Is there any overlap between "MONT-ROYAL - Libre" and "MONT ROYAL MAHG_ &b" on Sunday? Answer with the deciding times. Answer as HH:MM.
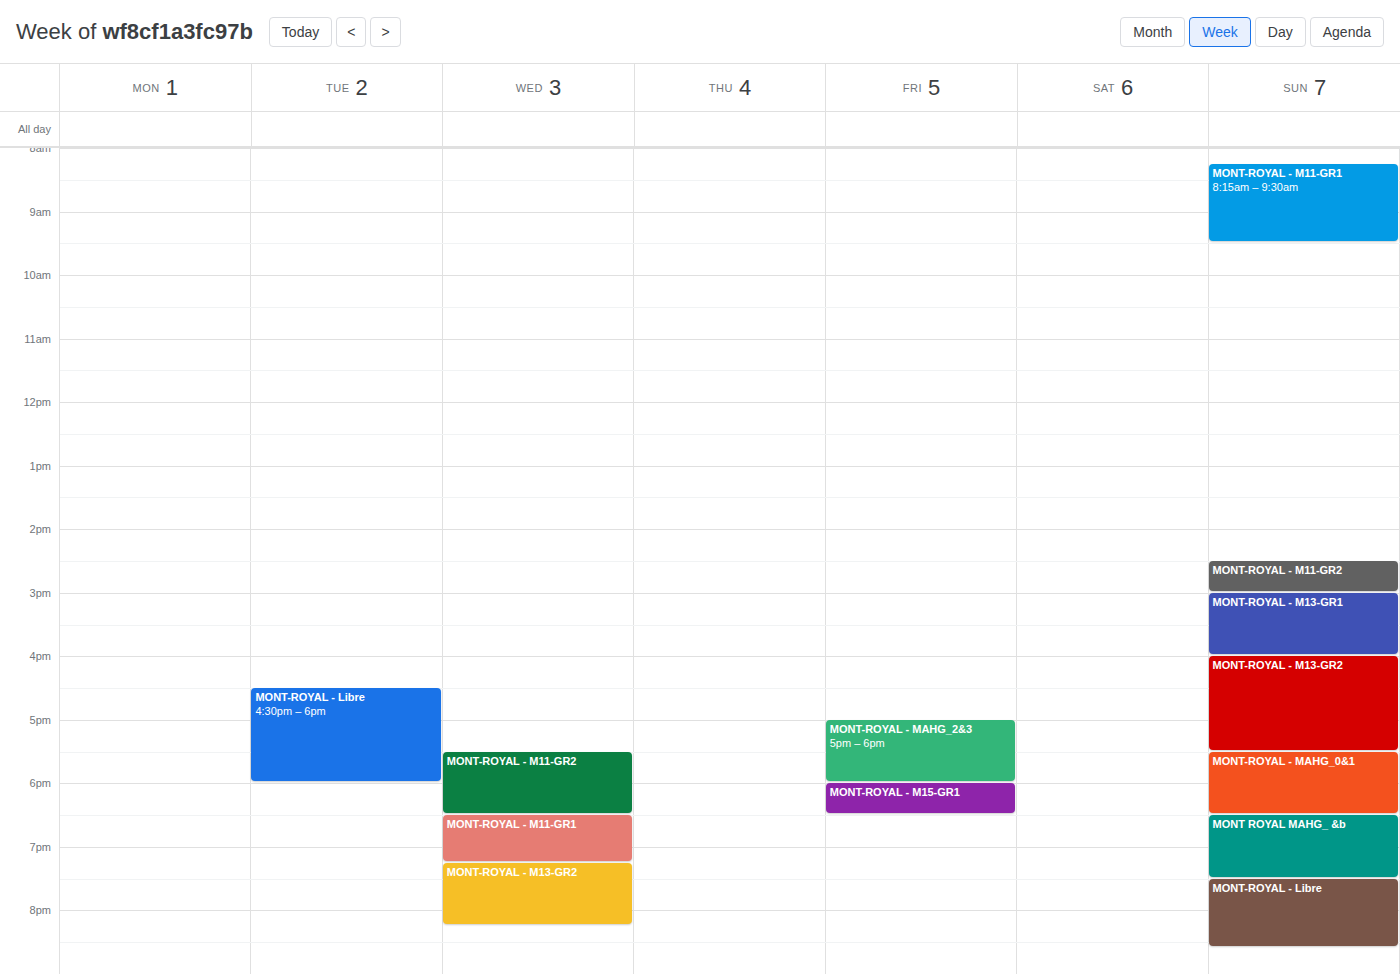
"MONT ROYAL MAHG_ &b" ends at 19:30, exactly when "MONT-ROYAL - Libre" starts -- they touch but do not overlap.